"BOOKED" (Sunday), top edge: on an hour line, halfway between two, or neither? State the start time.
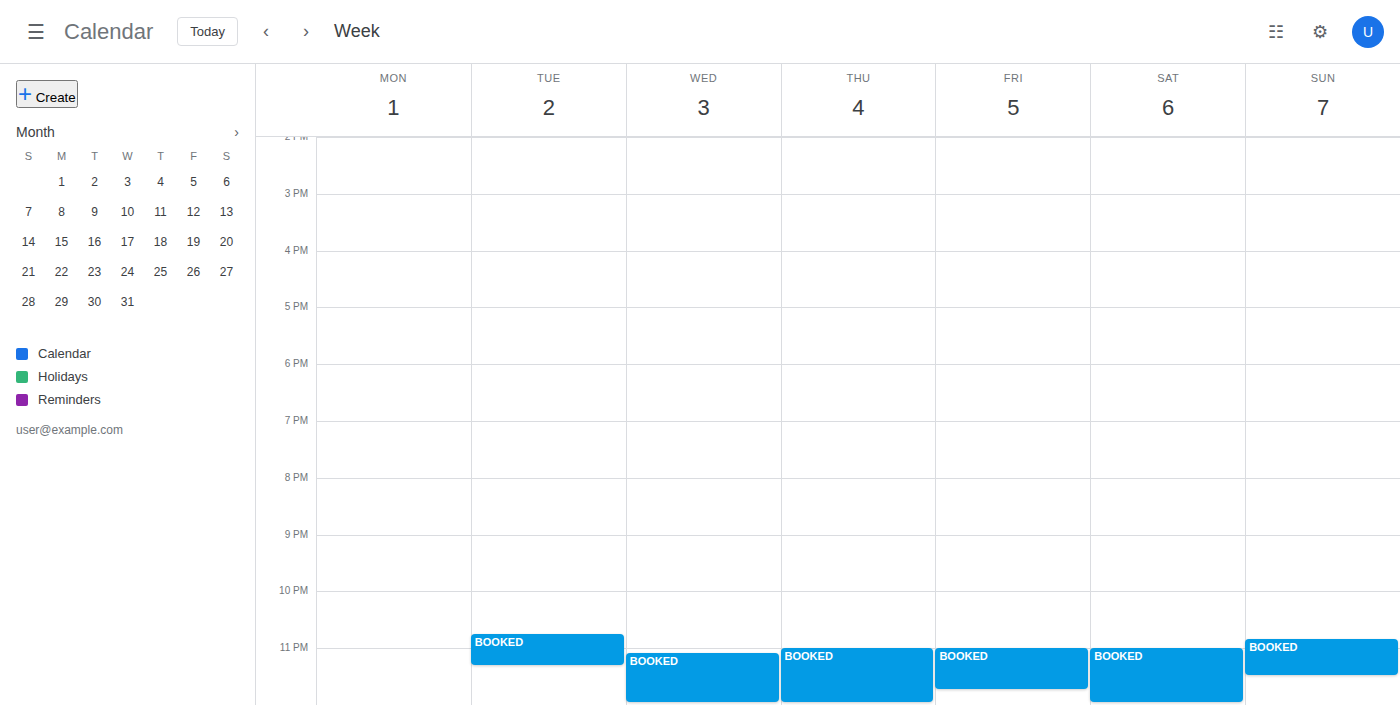
10:50 PM -- neither: 50 minutes below the 10 PM line and 10 minutes above the 11 PM line.